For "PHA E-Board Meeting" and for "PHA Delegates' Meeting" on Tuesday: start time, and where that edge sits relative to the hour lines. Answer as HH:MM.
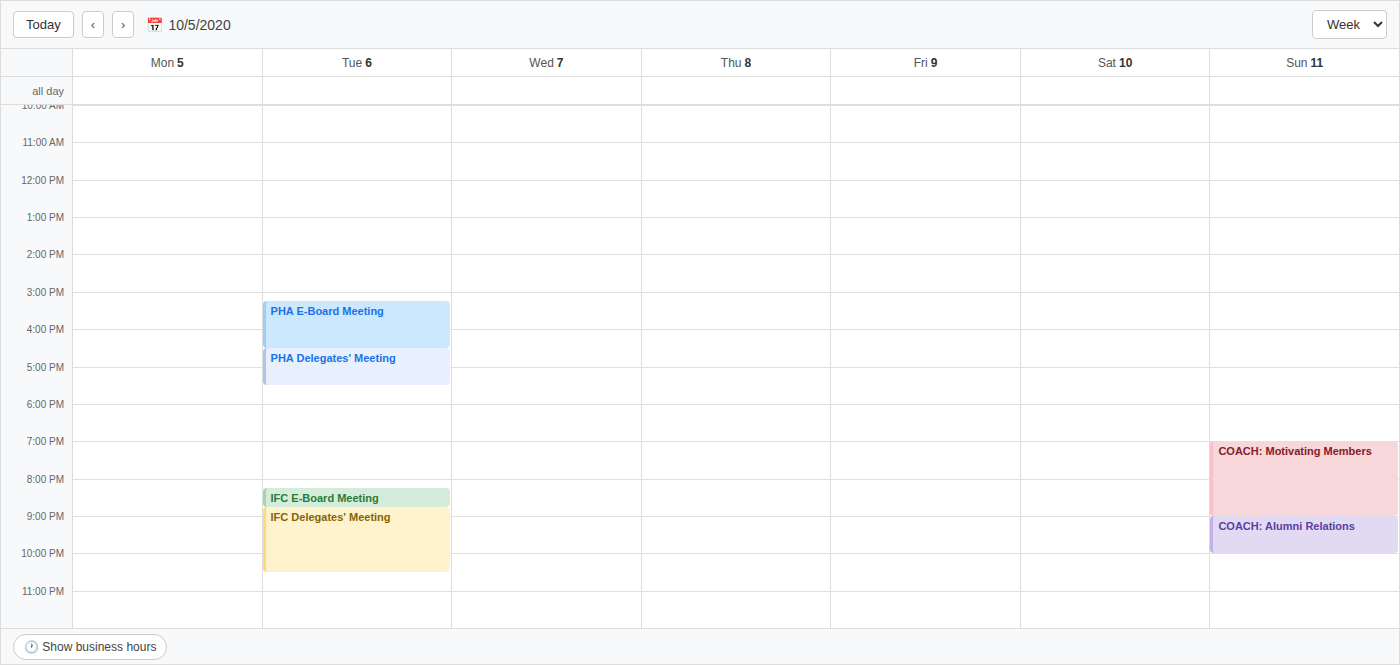
"PHA E-Board Meeting": 15:15, neither: a quarter of the way from the 15:00 line to the 16:00 line. "PHA Delegates' Meeting": 16:30, halfway between the 16:00 and 17:00 lines.